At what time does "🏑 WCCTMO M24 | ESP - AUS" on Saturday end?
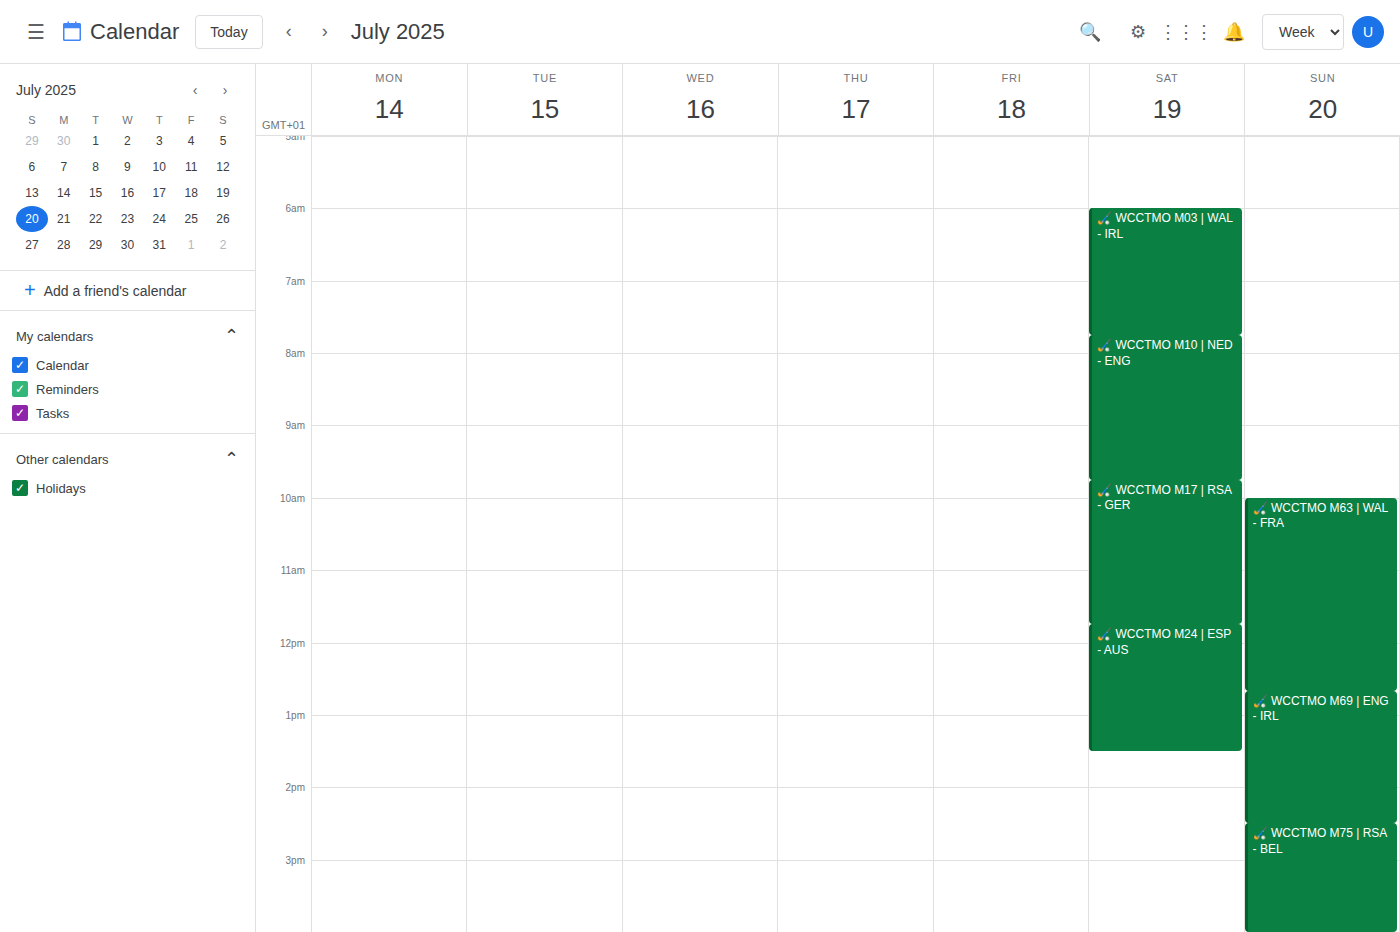
1:30 PM